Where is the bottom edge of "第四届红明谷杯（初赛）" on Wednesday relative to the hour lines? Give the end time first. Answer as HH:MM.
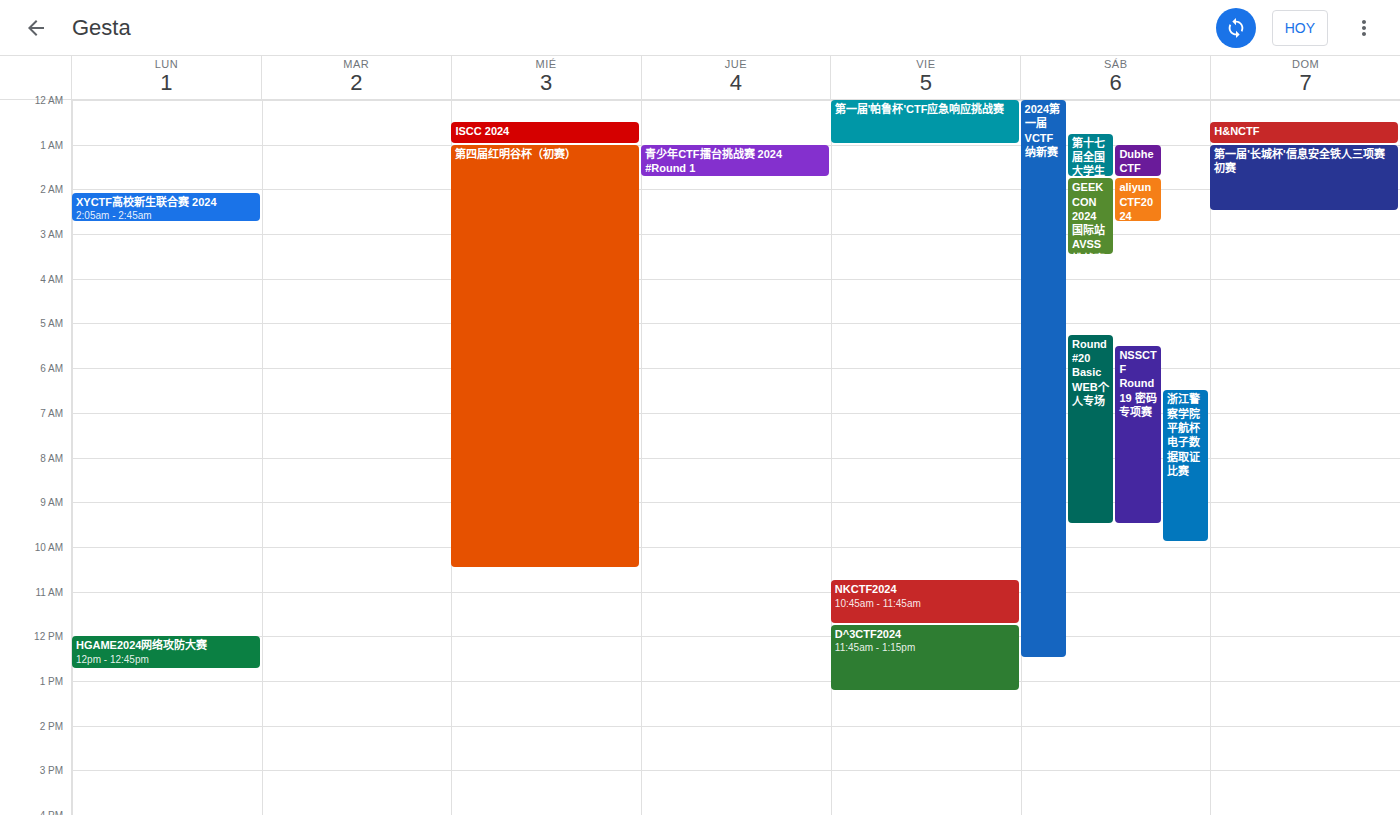
10:30 -- halfway between the 10:00 and 11:00 lines.